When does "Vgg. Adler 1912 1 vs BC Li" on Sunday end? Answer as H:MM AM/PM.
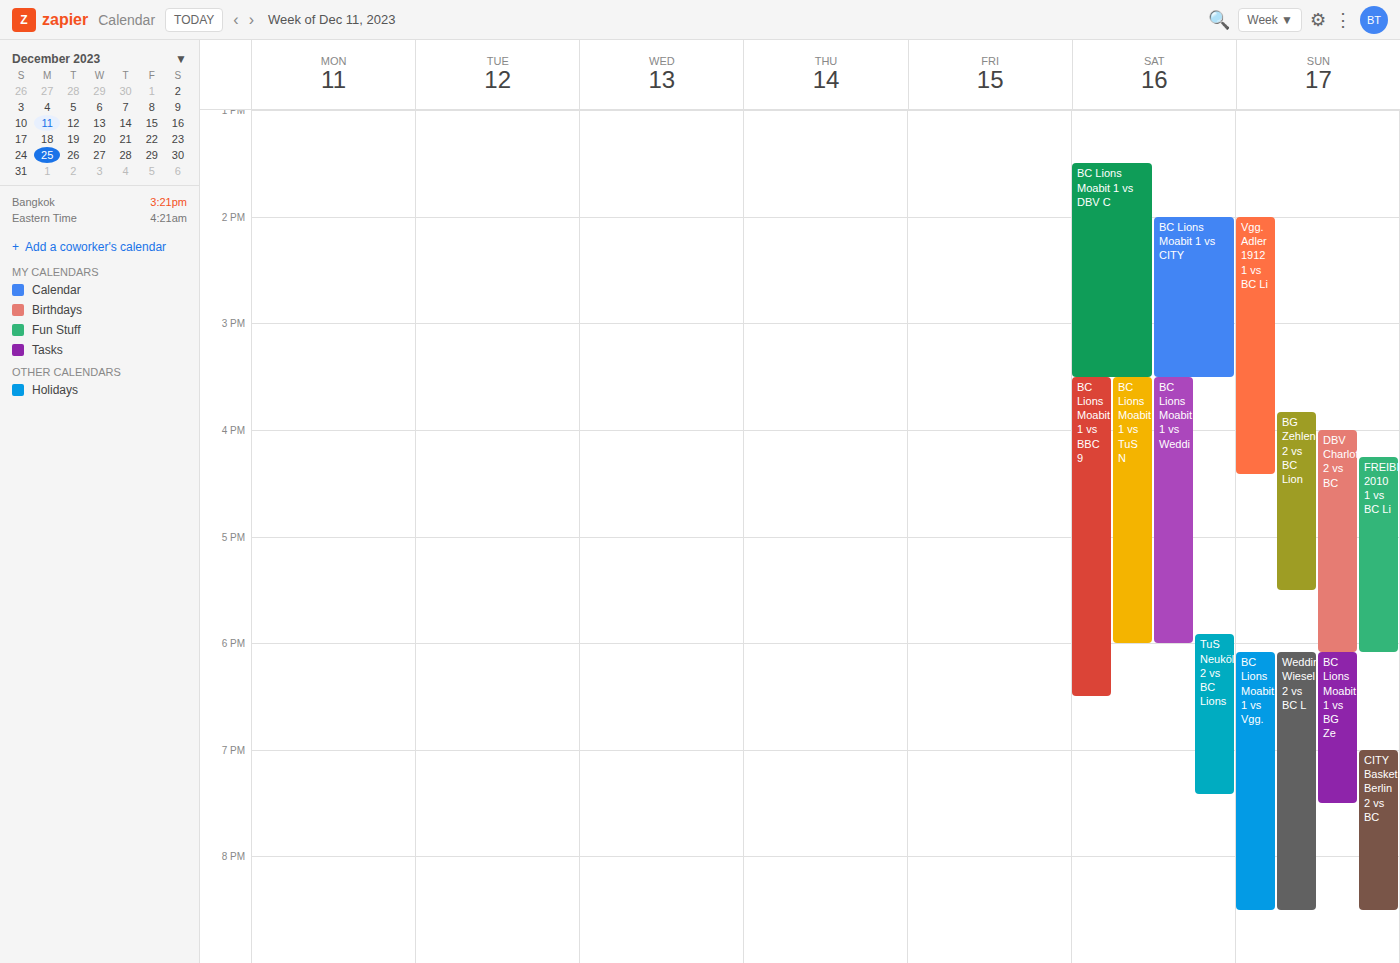
4:25 PM